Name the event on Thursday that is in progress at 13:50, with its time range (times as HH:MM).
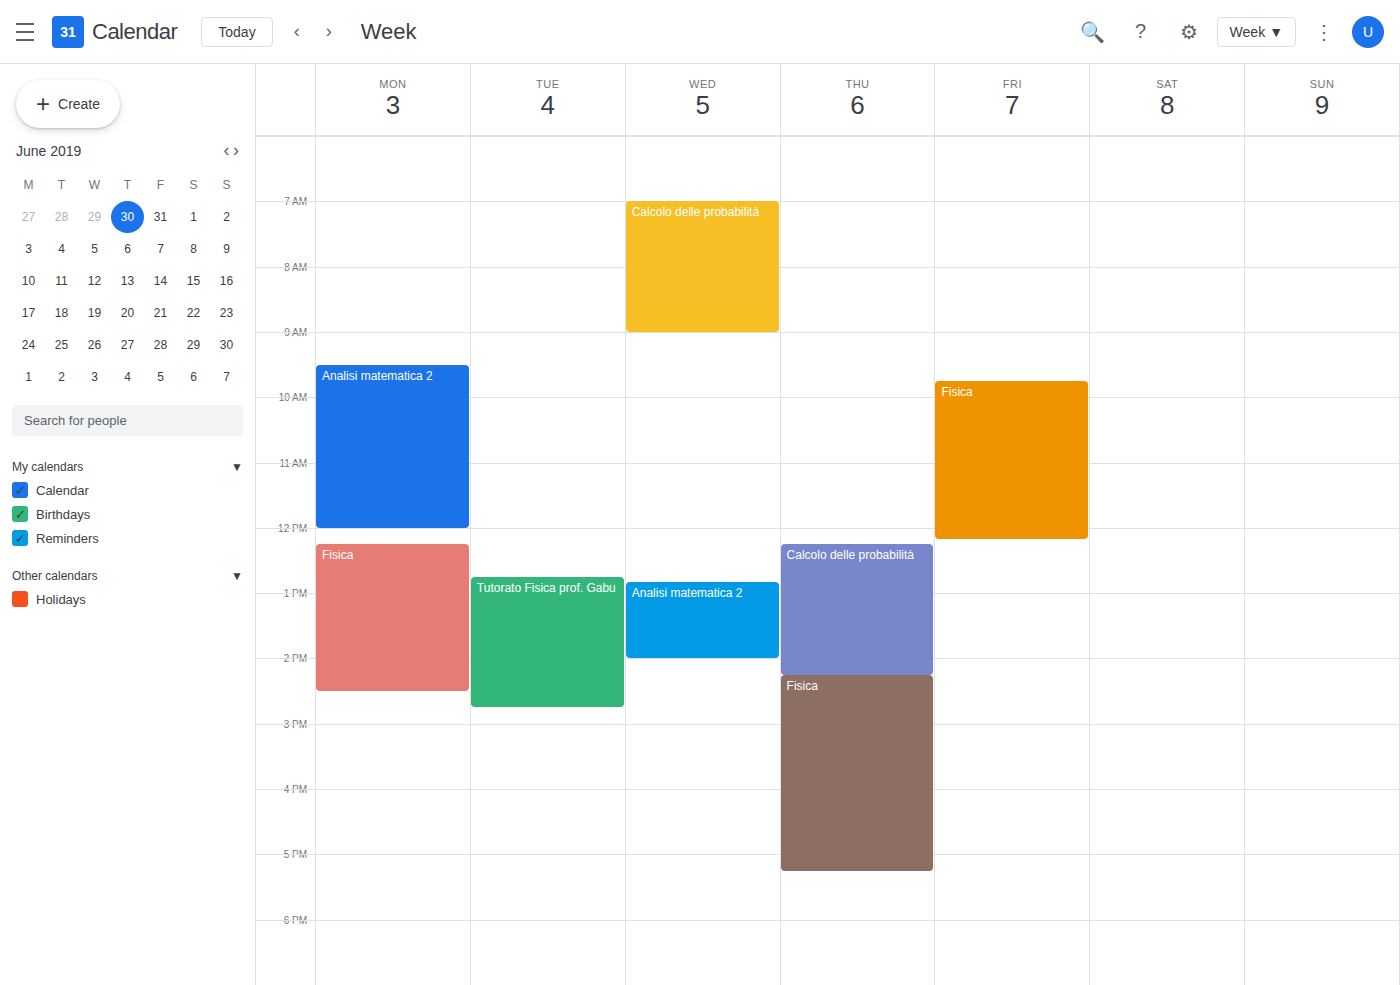
"Calcolo delle probabilità", 12:15 to 14:15